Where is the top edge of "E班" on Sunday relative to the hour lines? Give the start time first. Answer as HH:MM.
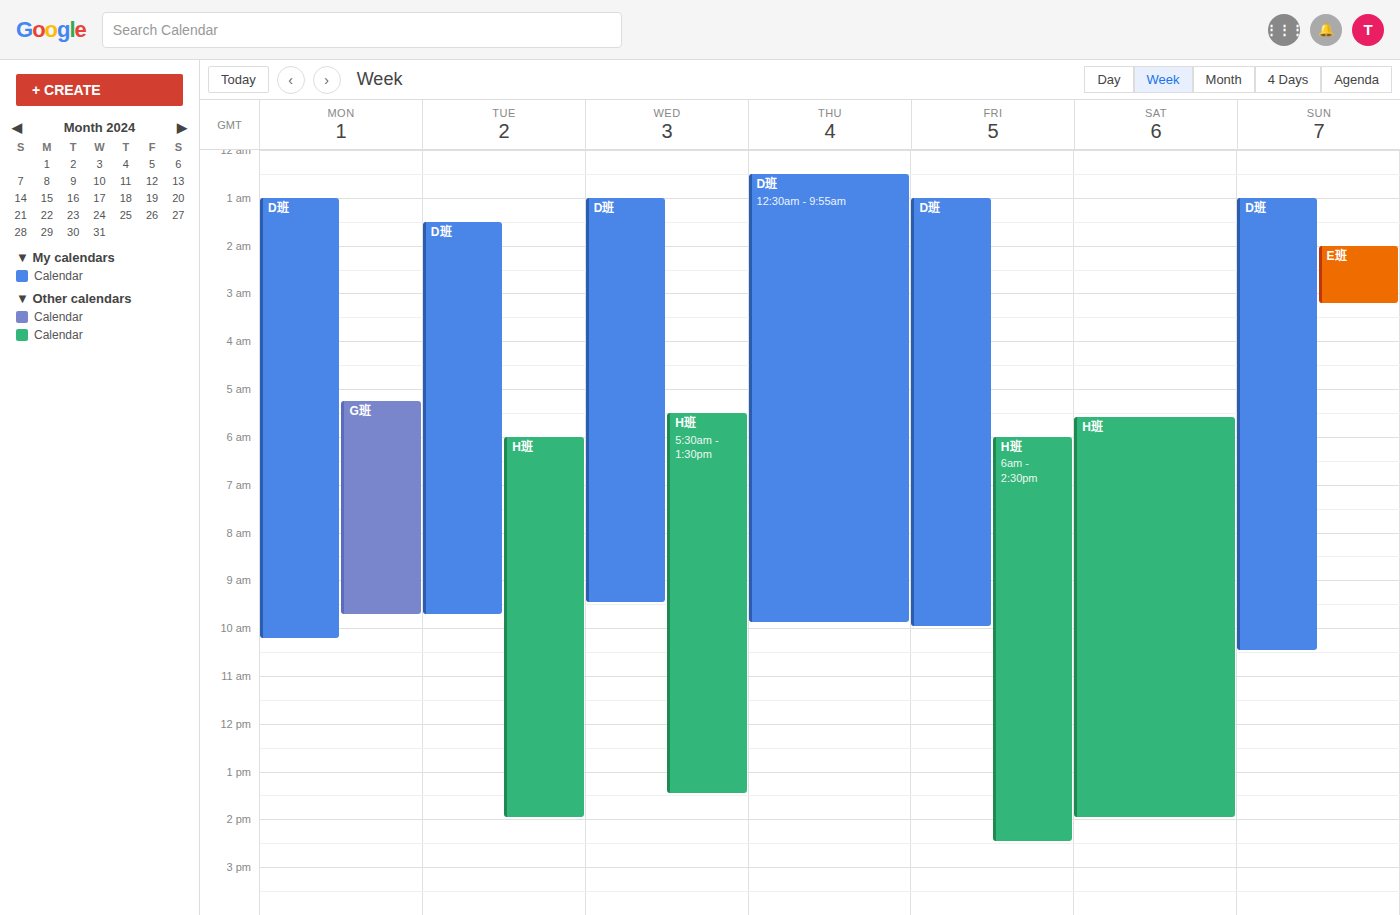
02:00 -- exactly on the 02:00 line.